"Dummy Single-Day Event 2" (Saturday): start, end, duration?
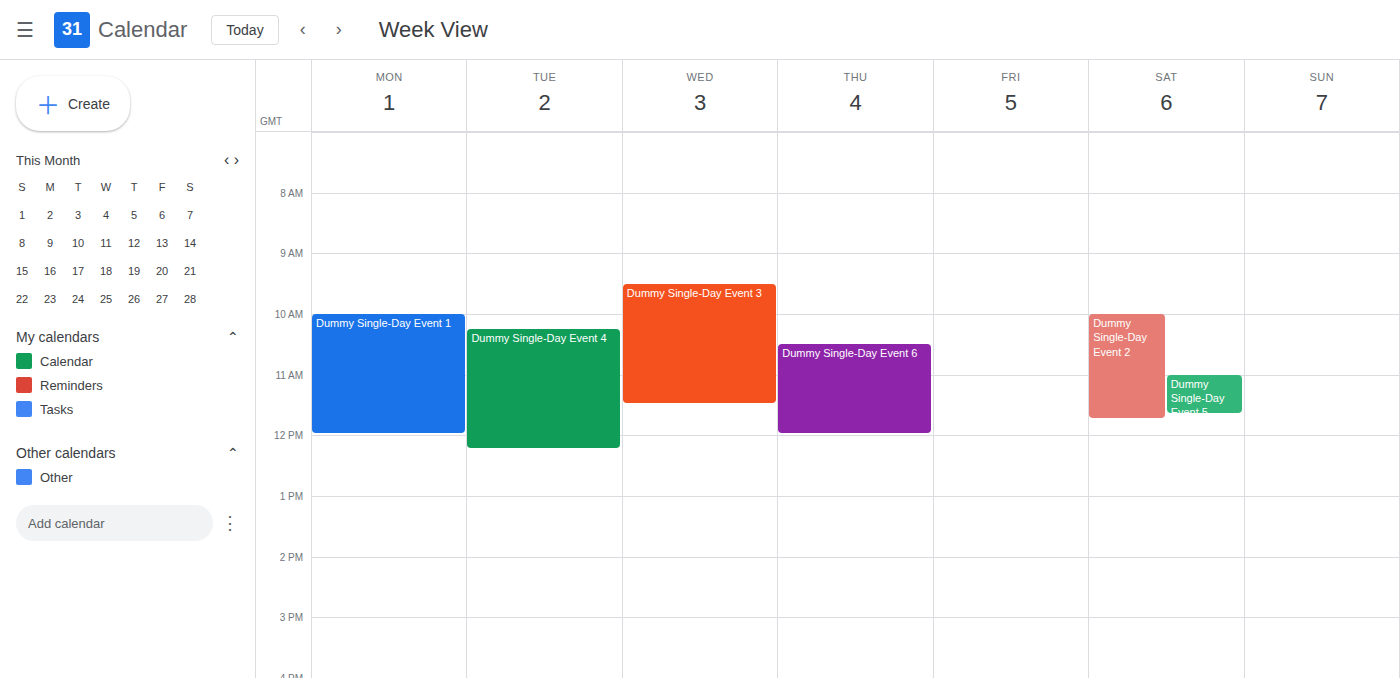
10:00 AM to 11:45 AM, 1 hour 45 minutes